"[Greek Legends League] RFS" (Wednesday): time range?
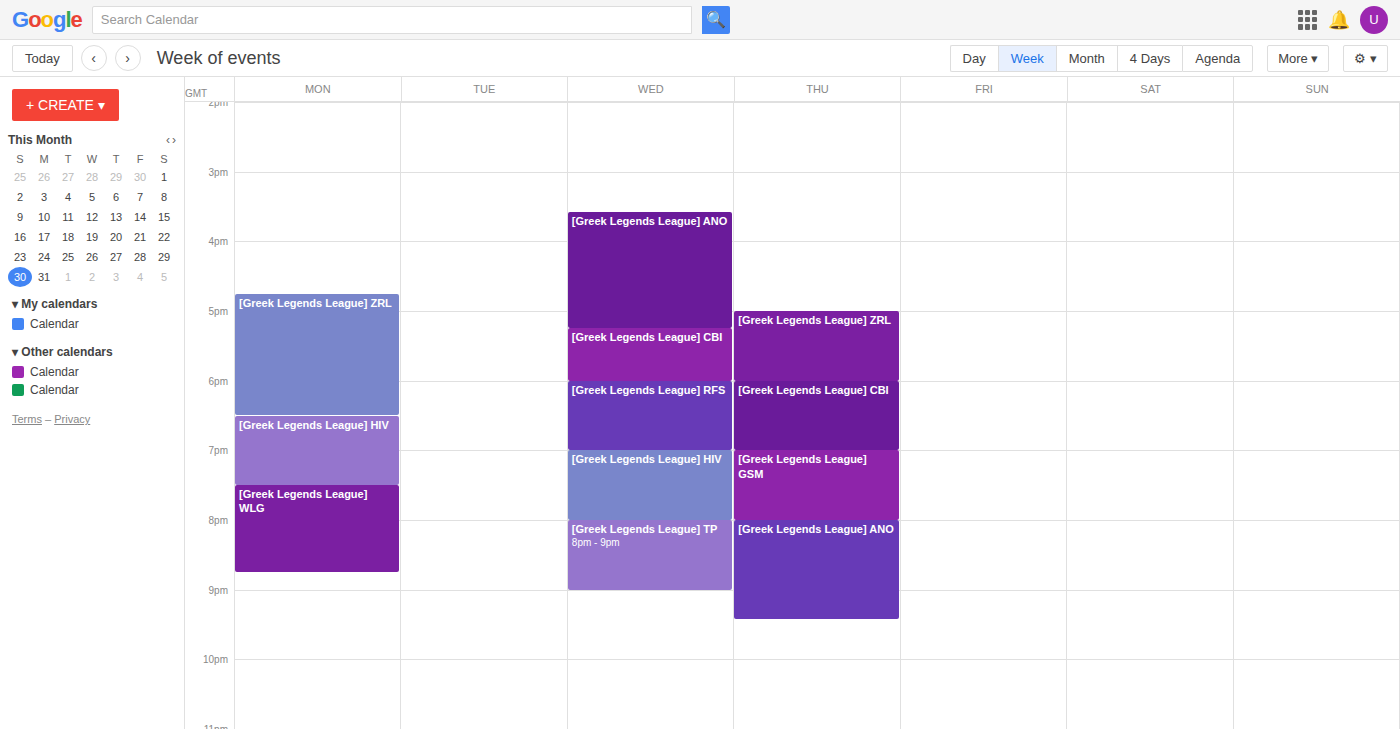
18:00 to 19:00